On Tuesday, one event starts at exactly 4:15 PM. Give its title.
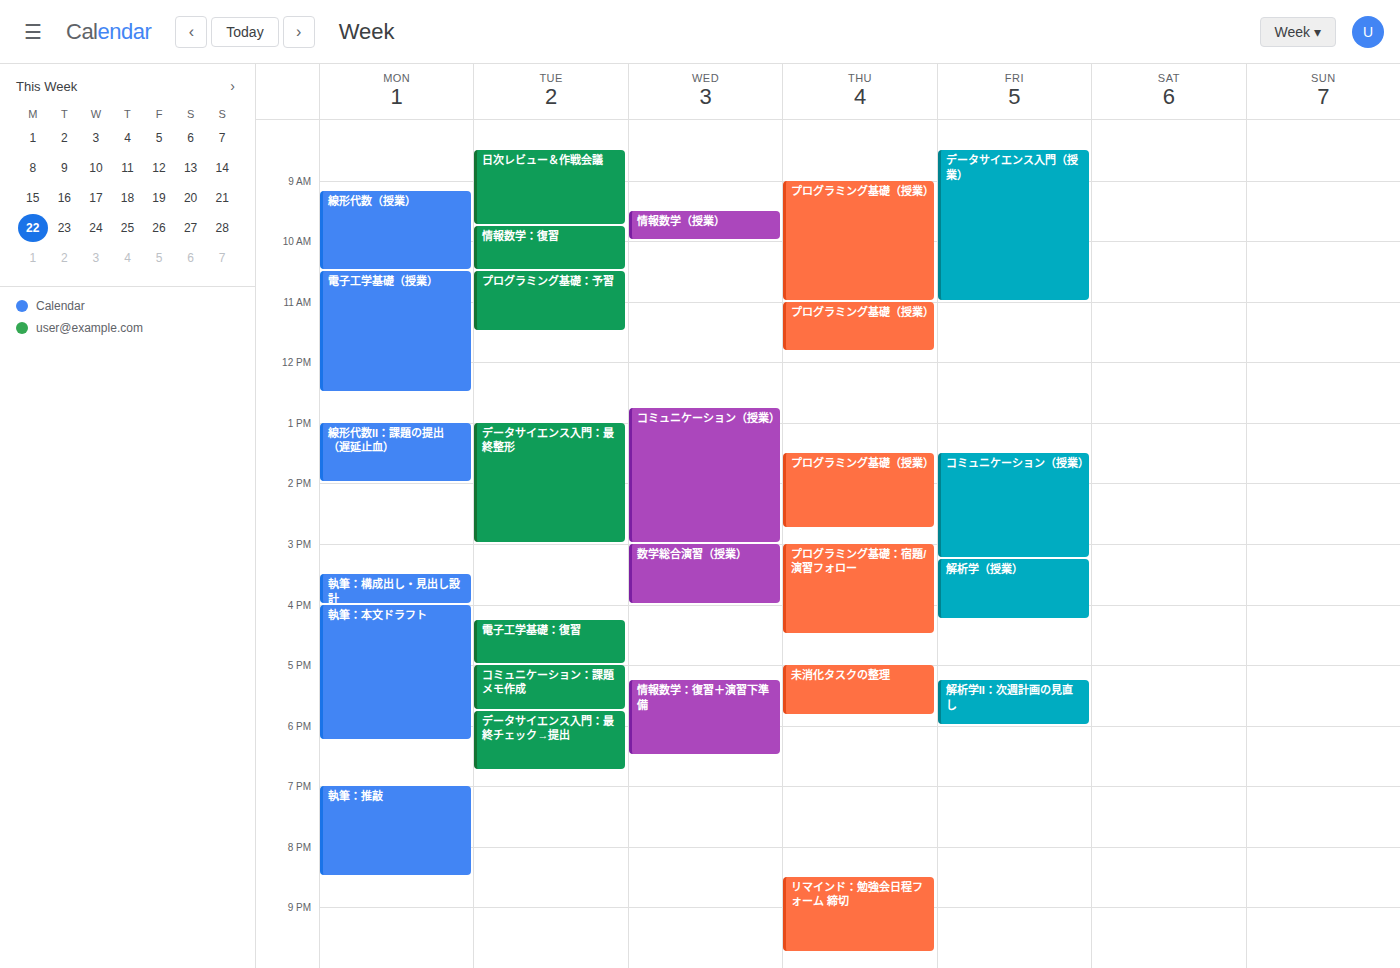
"電子工学基礎：復習"